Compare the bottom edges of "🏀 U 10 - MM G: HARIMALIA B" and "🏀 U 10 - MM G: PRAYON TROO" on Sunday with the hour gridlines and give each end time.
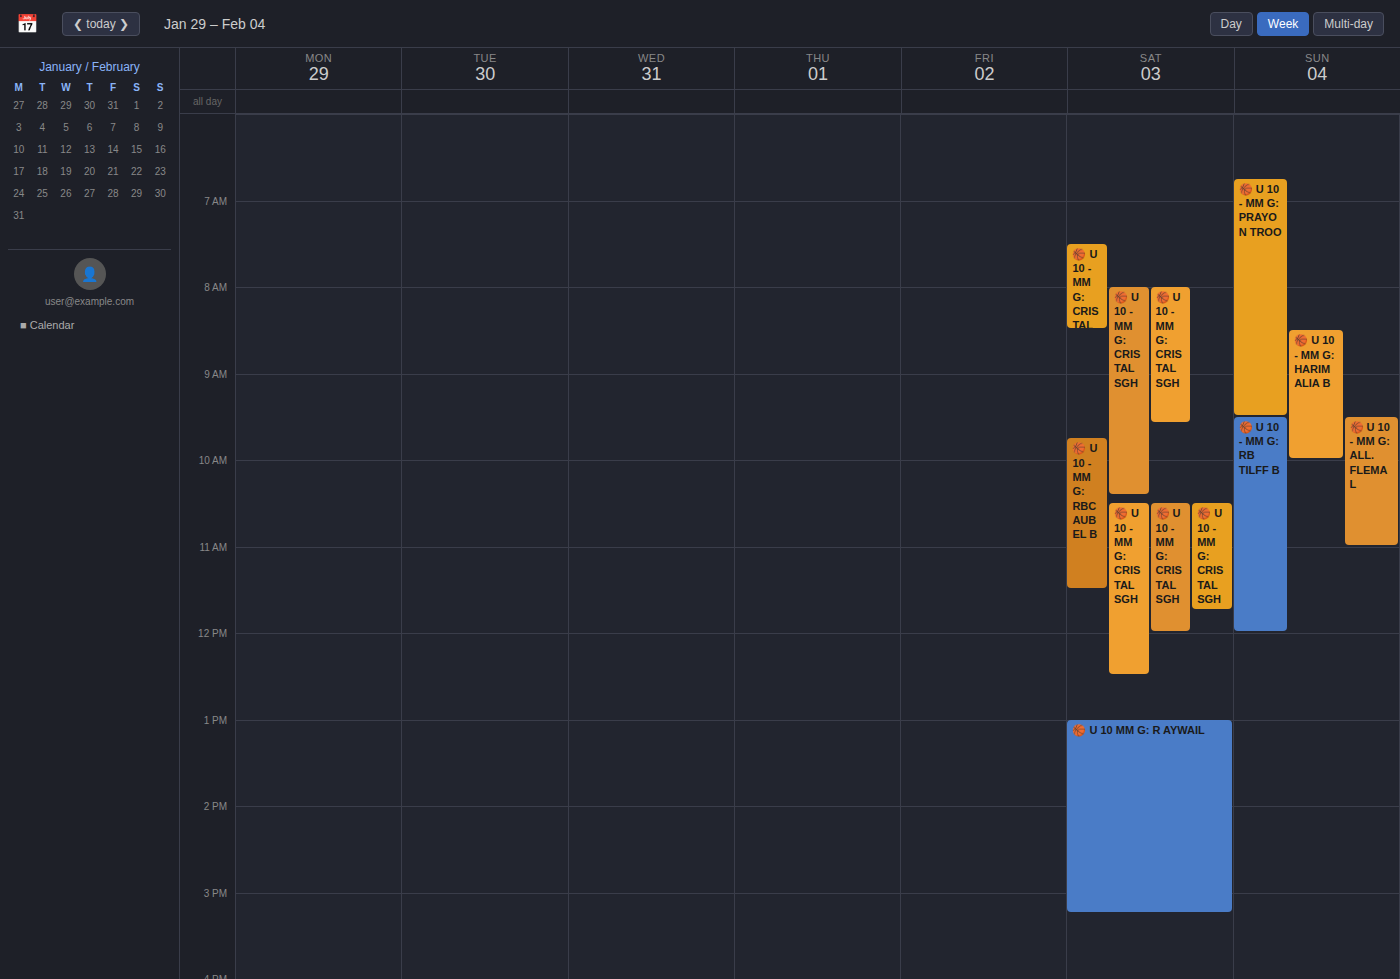
"🏀 U 10 - MM G: HARIMALIA B": 10:00 AM, exactly on the 10 AM line. "🏀 U 10 - MM G: PRAYON TROO": 9:30 AM, halfway between the 9 AM and 10 AM lines.